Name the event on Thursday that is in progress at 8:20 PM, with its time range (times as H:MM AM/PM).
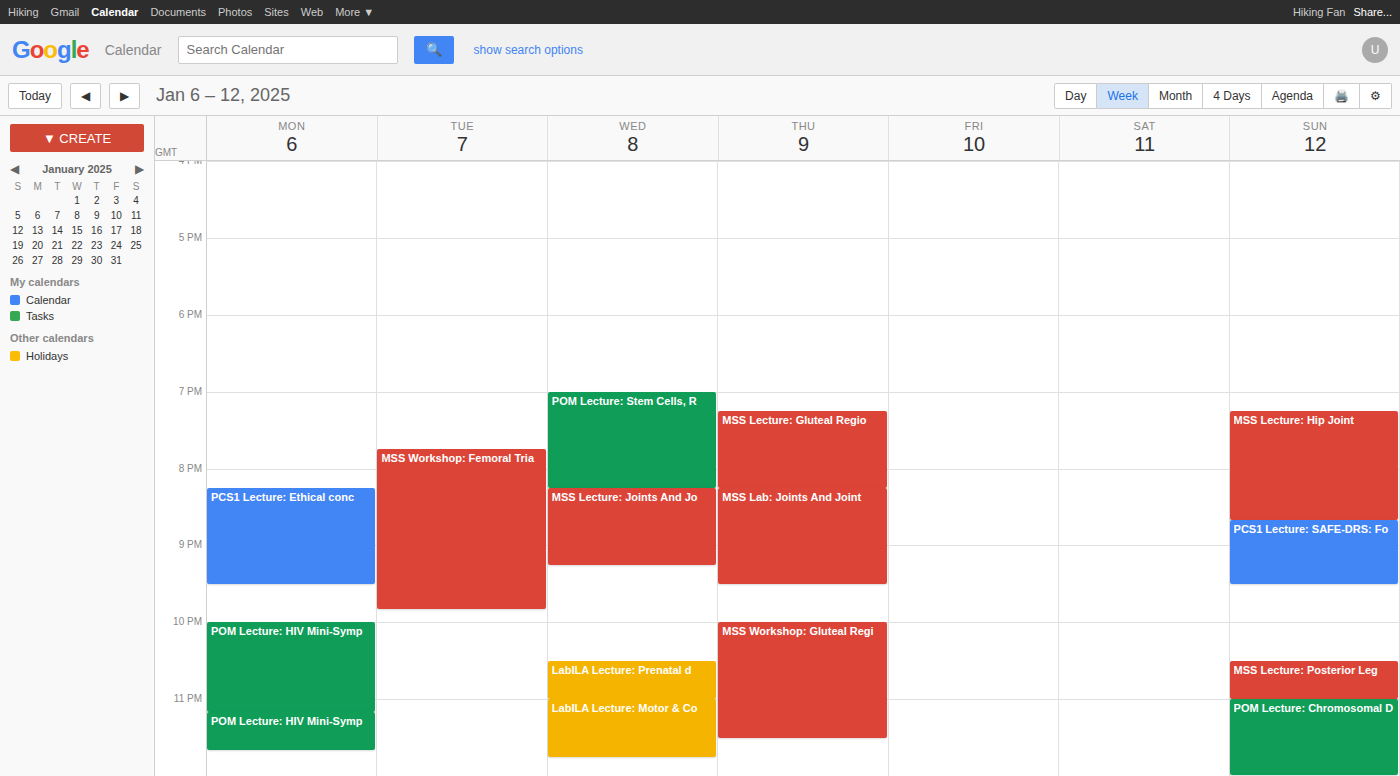
"MSS Lab: Joints And Joint", 8:15 PM to 9:30 PM